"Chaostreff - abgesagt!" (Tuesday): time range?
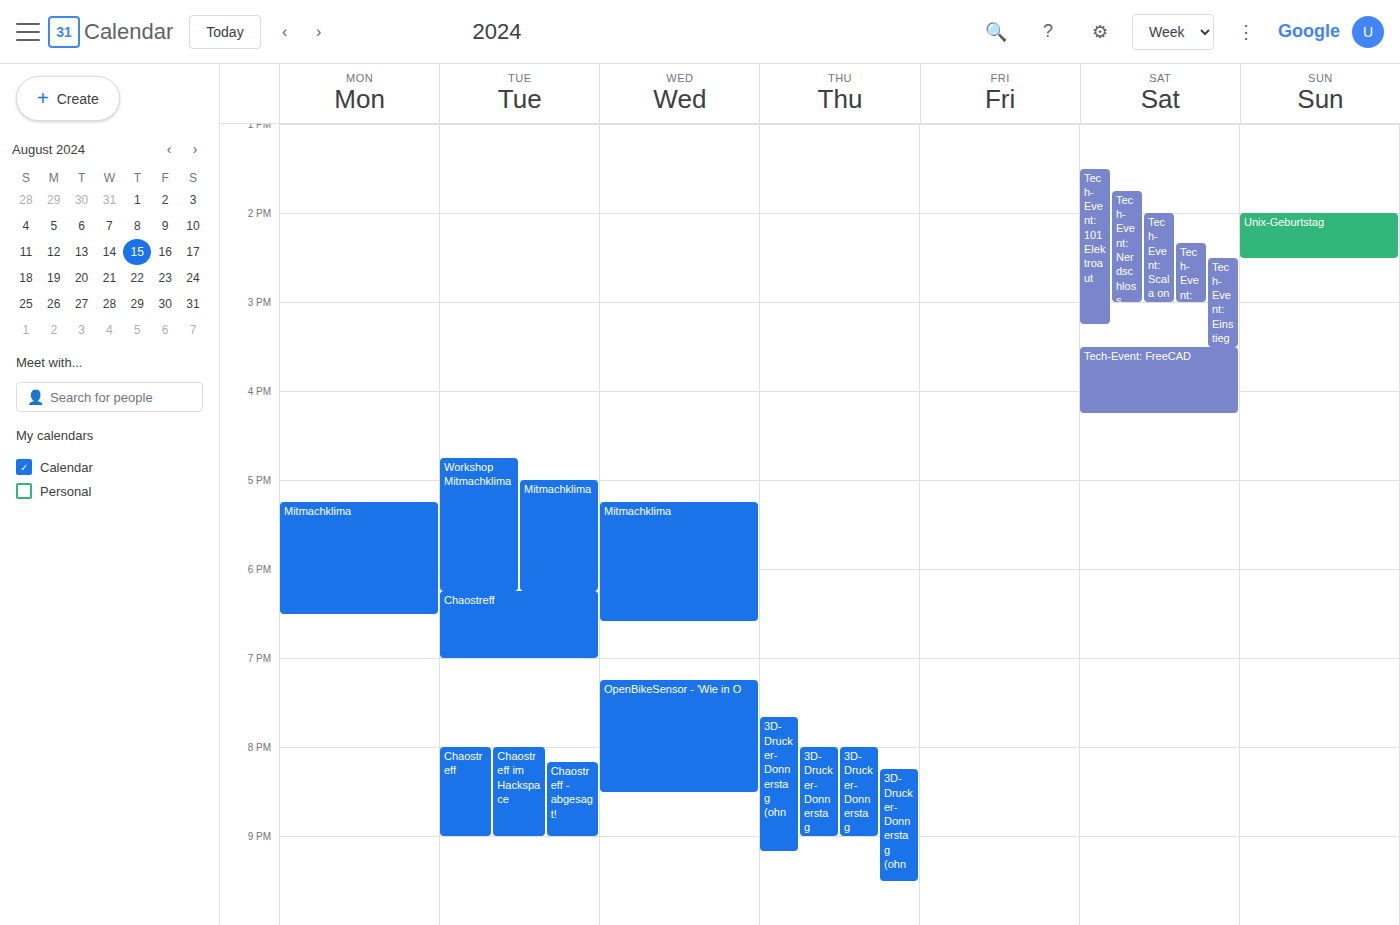
8:10 PM to 9:00 PM